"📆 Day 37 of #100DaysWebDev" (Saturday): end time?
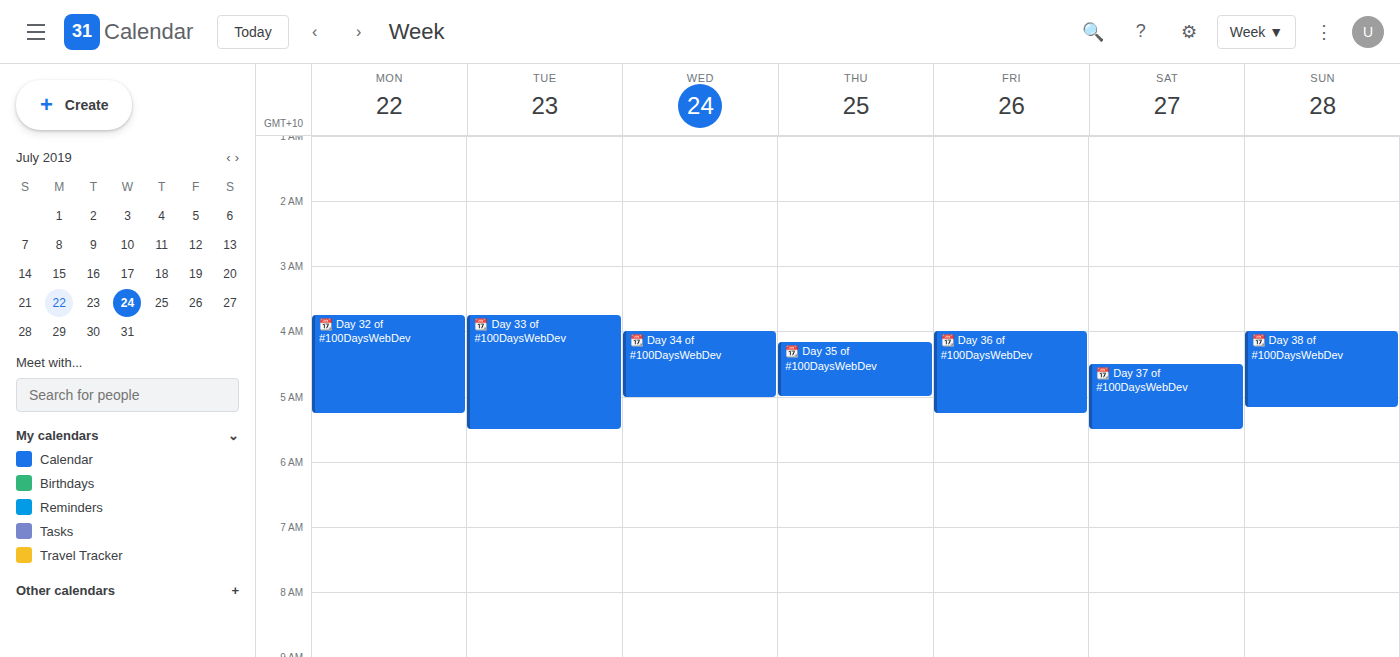
5:30 AM